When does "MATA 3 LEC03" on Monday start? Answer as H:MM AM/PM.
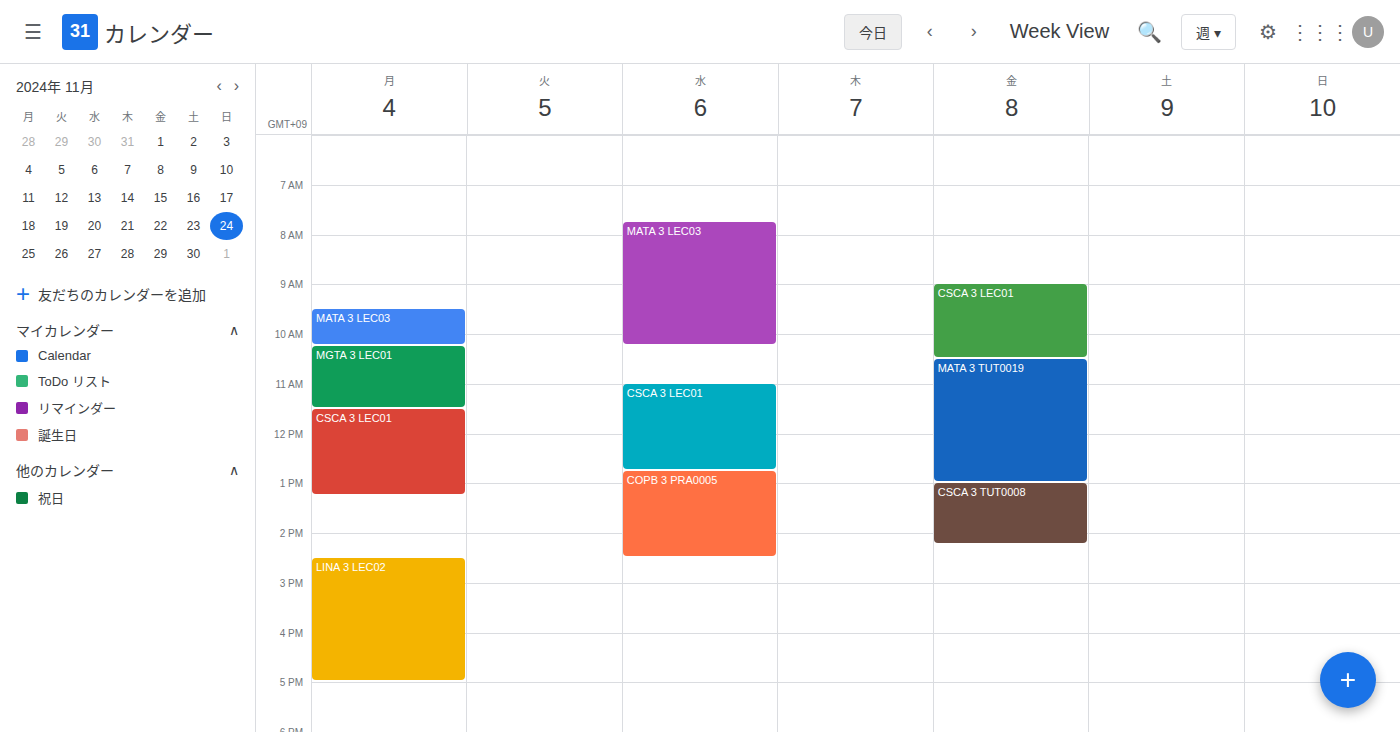
9:30 AM